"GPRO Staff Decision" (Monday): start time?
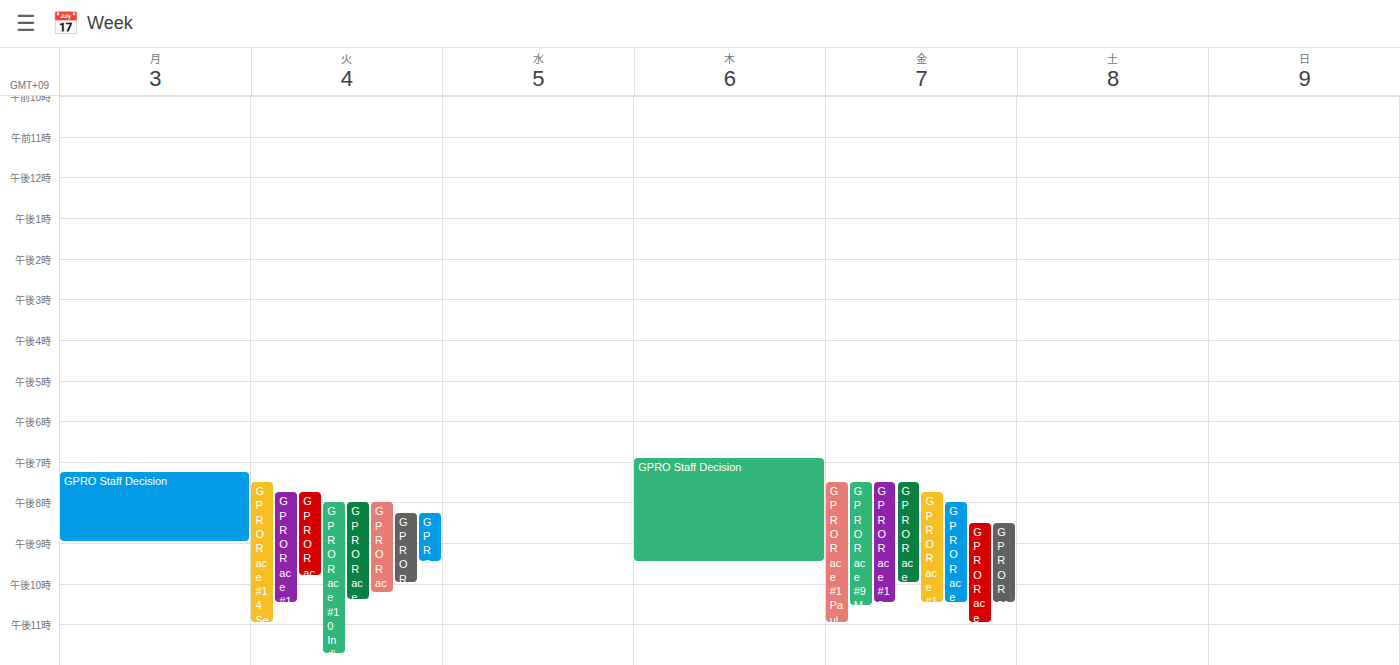
7:15 PM